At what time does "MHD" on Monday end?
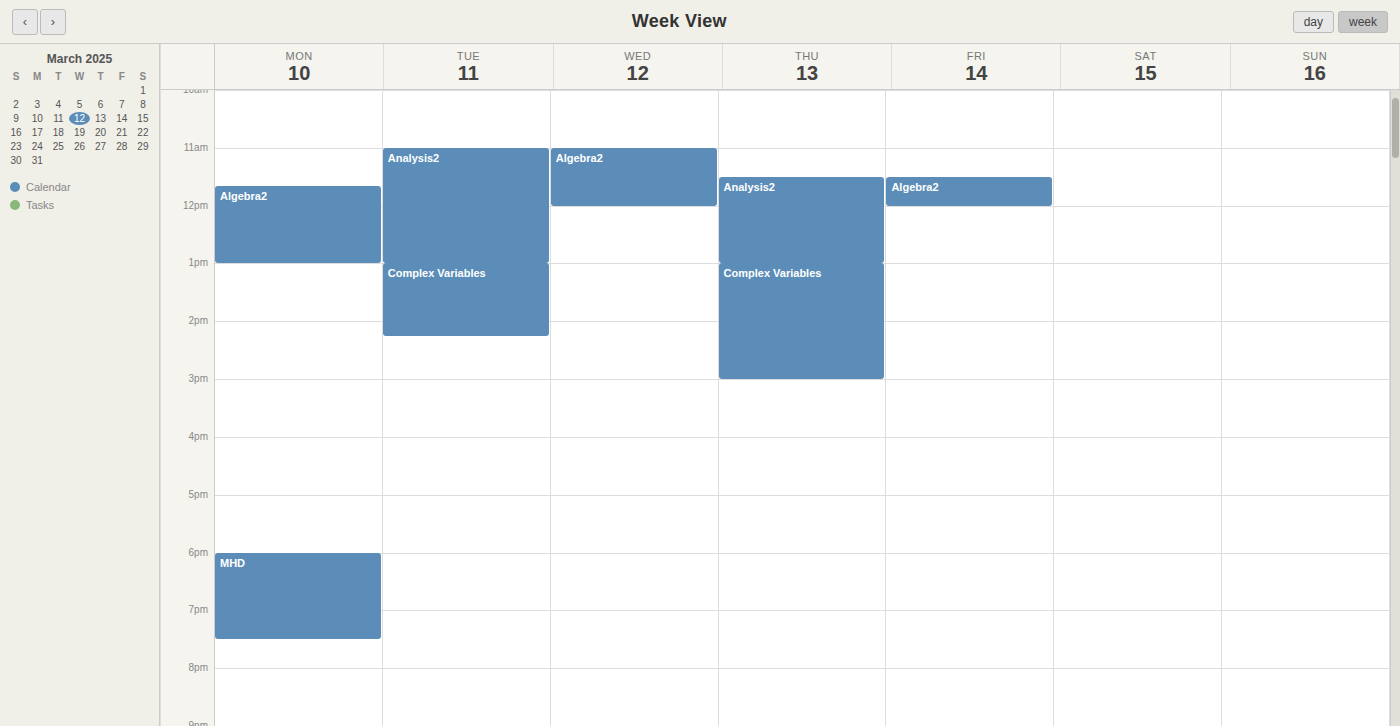
7:30 PM